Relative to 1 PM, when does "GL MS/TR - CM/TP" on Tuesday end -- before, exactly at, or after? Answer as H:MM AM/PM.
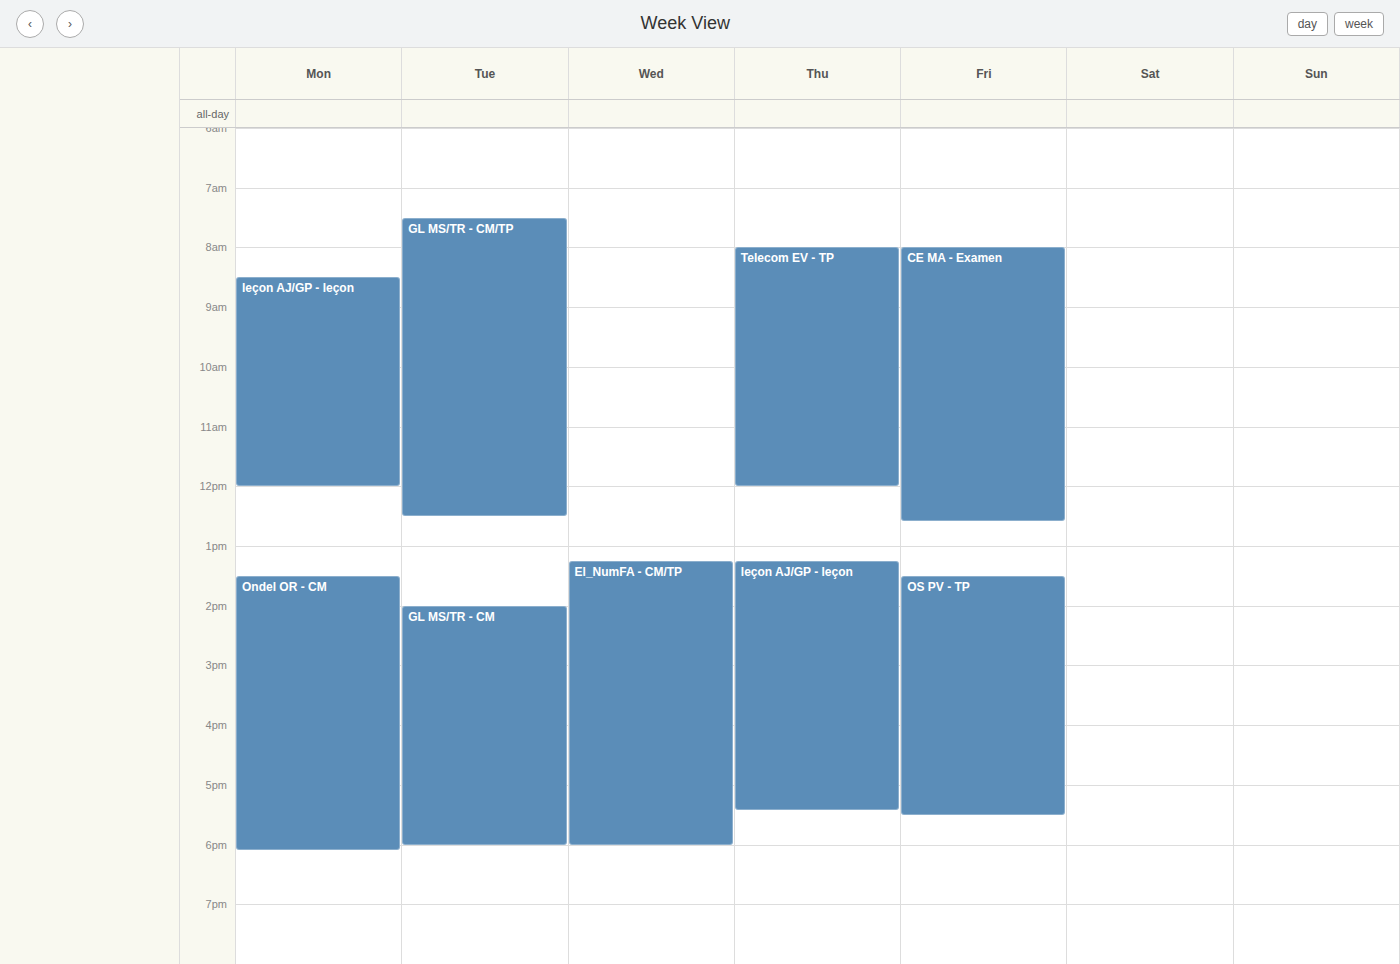
12:30 PM -- before 1 PM, 30 minutes above the 1 PM line.